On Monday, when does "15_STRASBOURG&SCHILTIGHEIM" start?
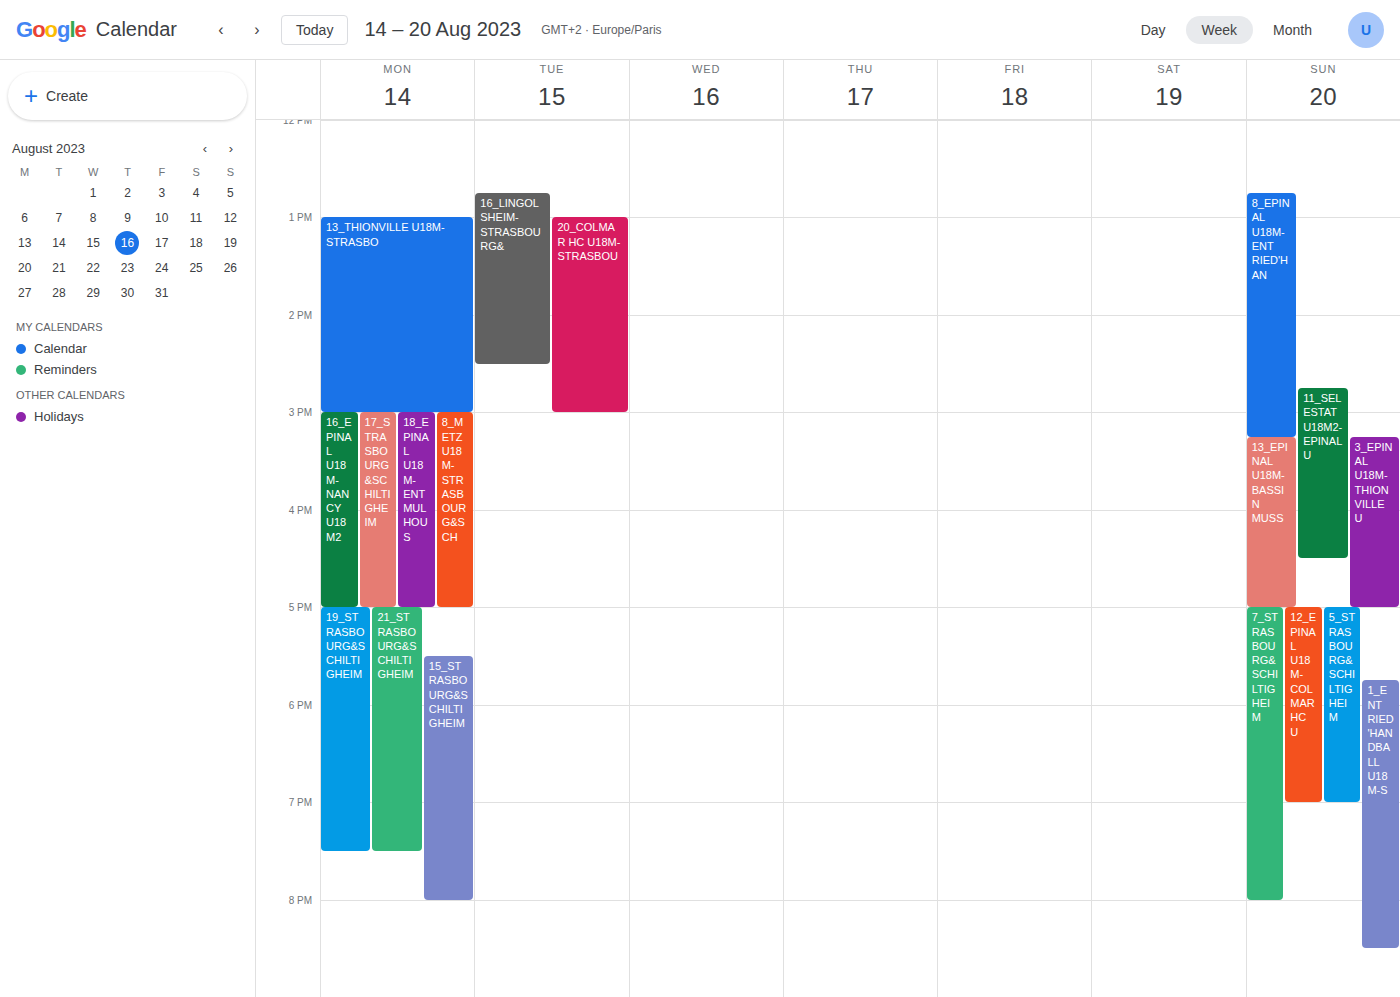
5:30 PM